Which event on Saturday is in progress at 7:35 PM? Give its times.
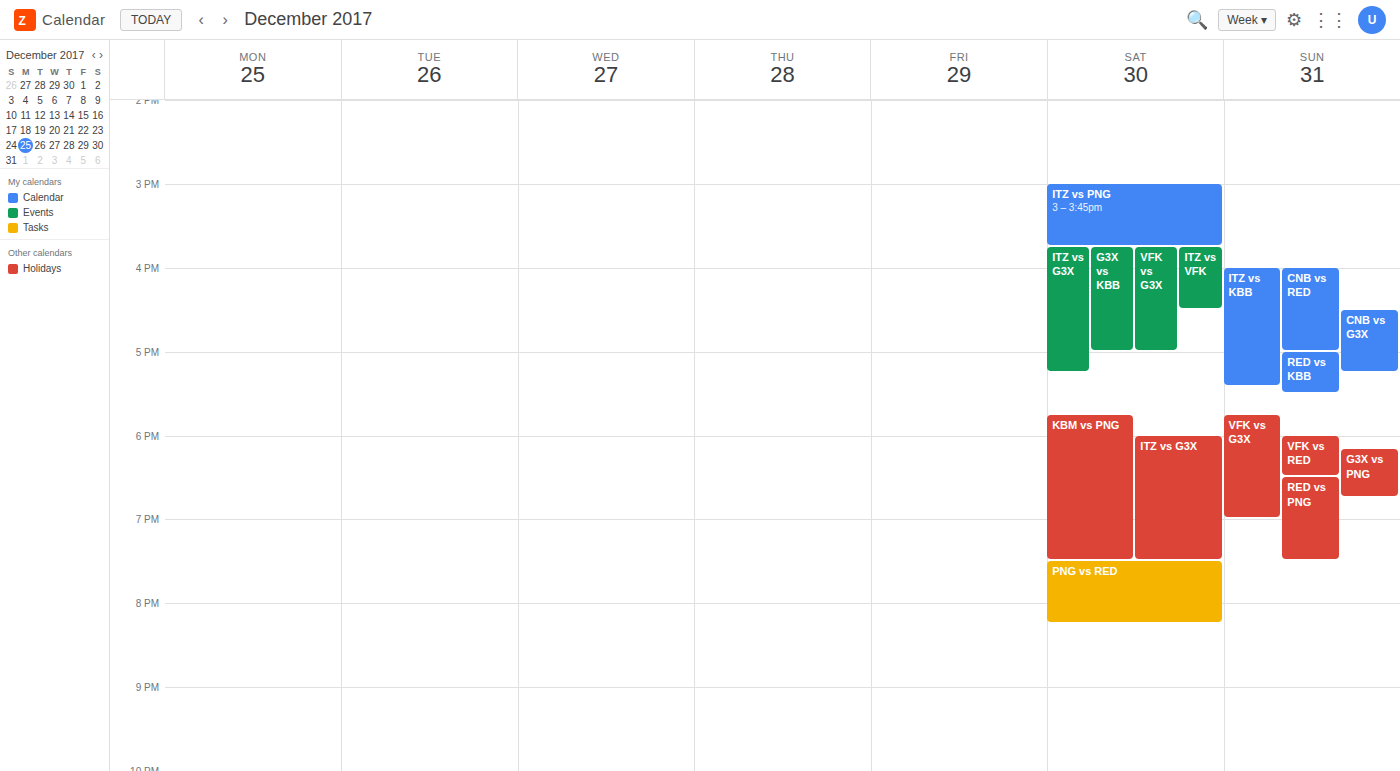
"PNG vs RED", 7:30 PM to 8:15 PM